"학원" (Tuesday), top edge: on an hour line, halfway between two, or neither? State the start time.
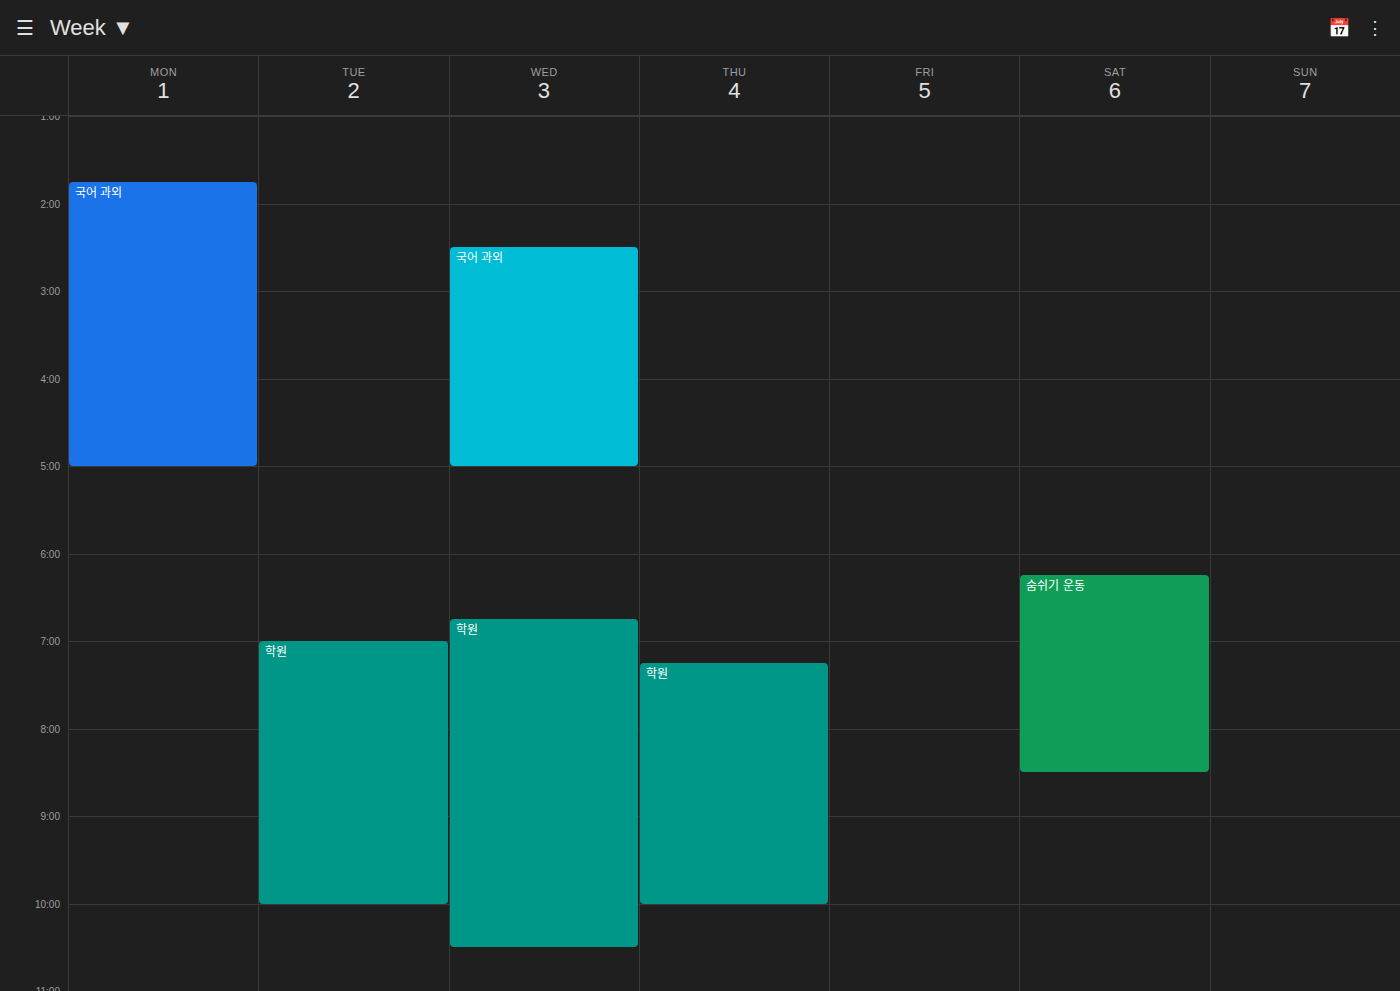
7:00 PM -- exactly on the 7 PM line.